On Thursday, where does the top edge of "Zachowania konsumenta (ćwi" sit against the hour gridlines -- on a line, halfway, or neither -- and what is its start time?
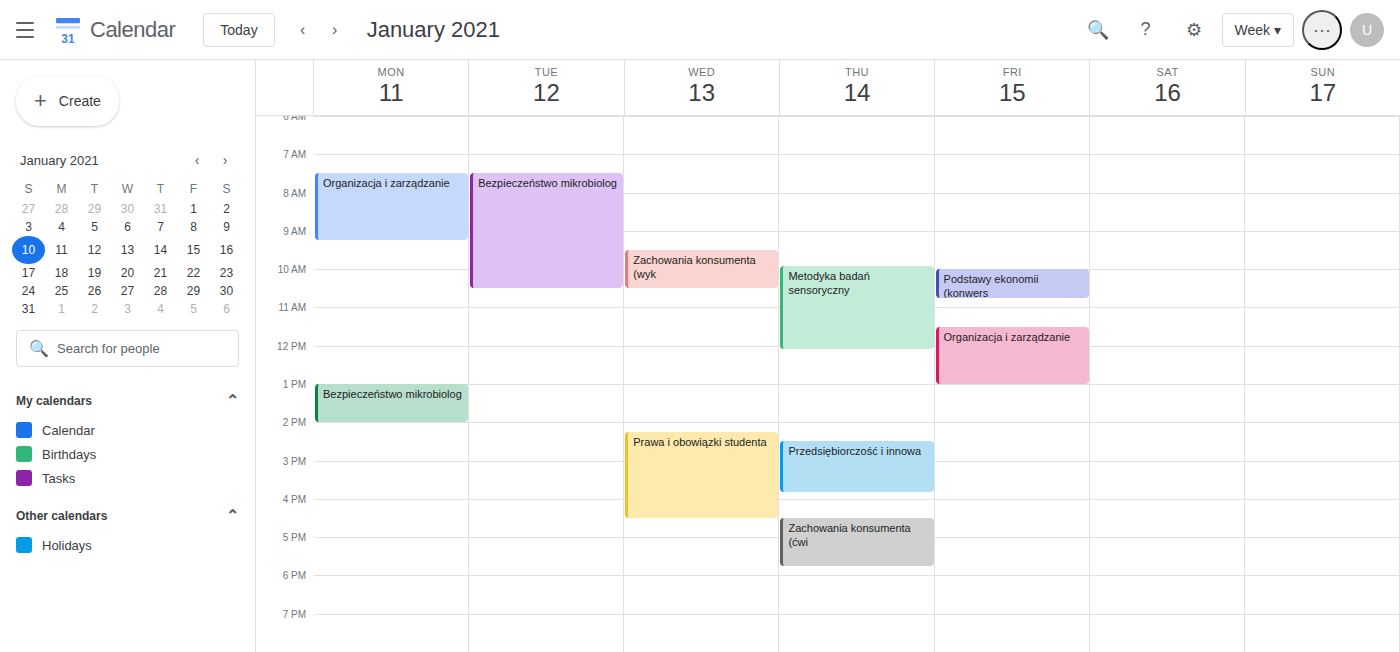
4:30 PM -- halfway between the 4 PM and 5 PM lines.